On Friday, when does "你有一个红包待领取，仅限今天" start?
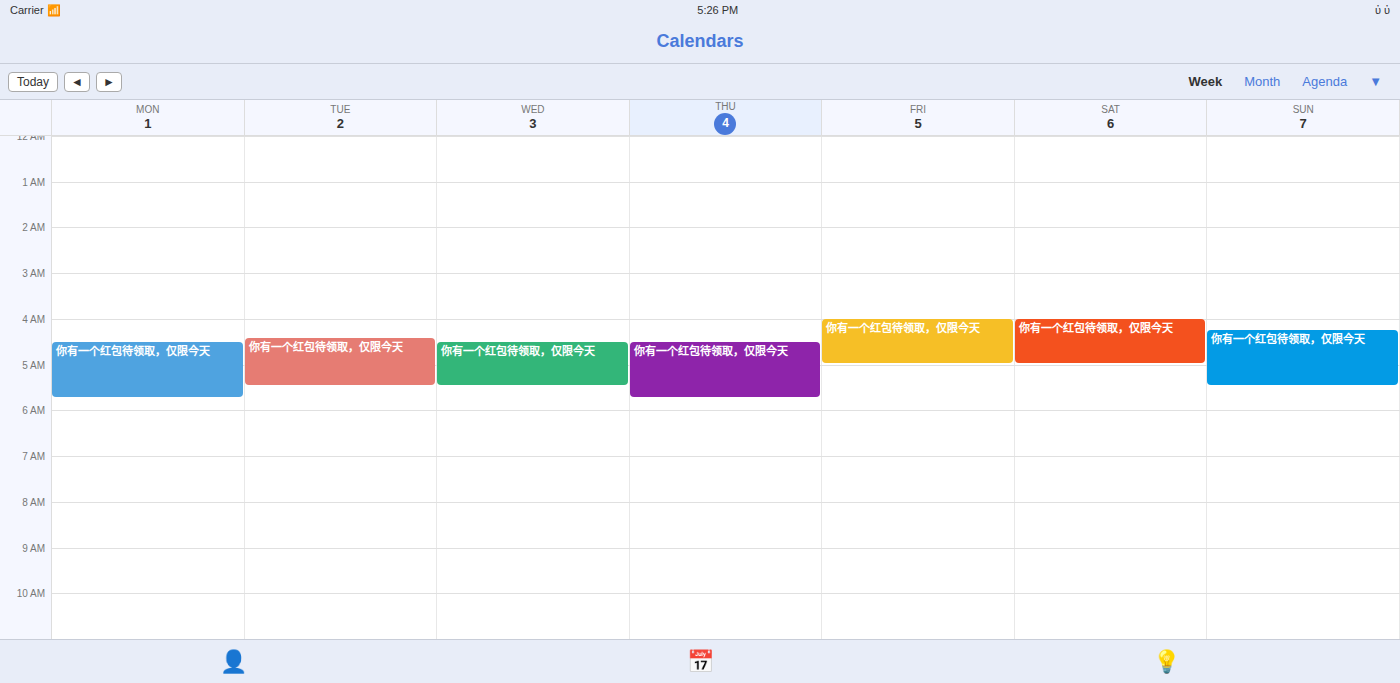
4:00 AM